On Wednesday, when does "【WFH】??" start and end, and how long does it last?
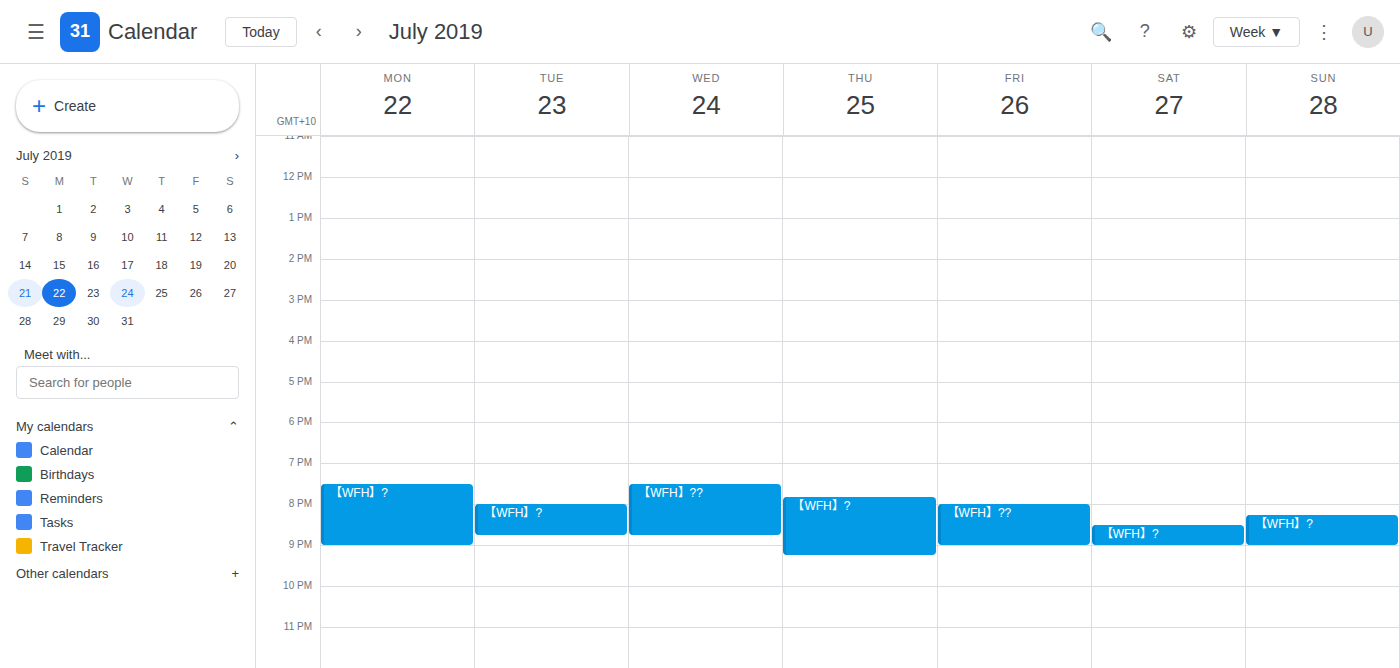
19:30 to 20:45, 1 hour 15 minutes